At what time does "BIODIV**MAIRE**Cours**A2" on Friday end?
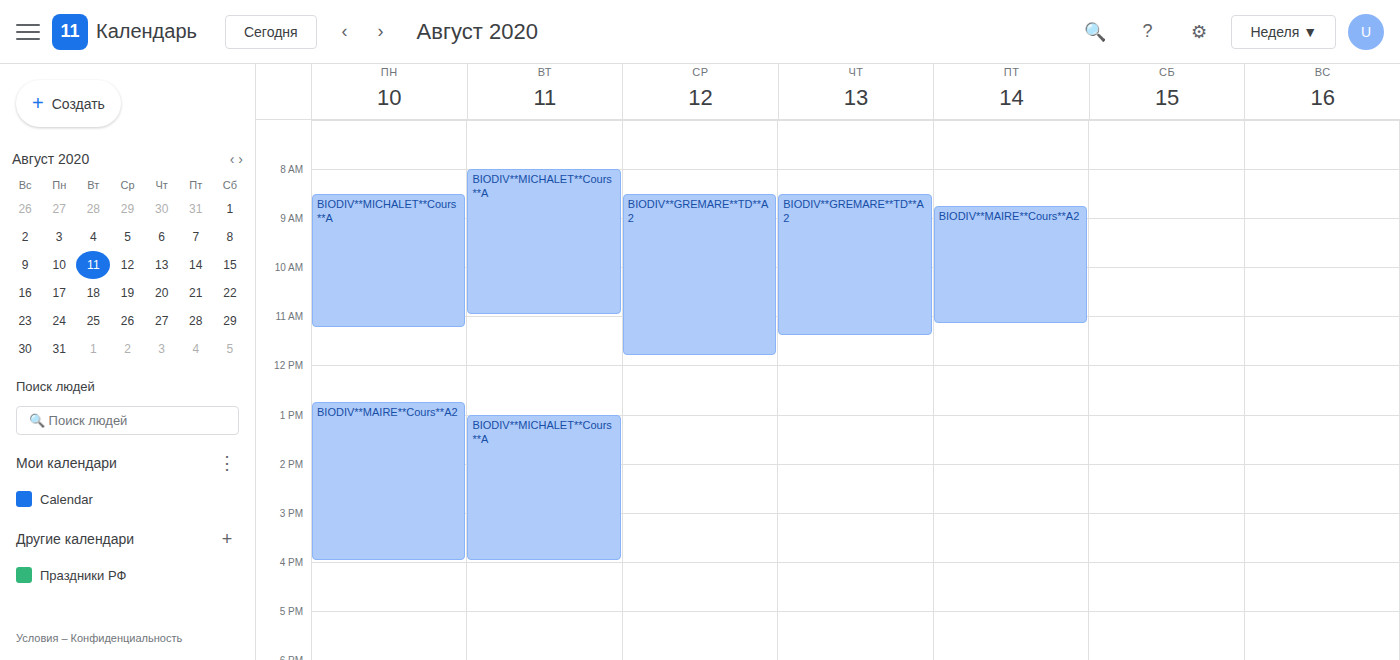
11:10 AM